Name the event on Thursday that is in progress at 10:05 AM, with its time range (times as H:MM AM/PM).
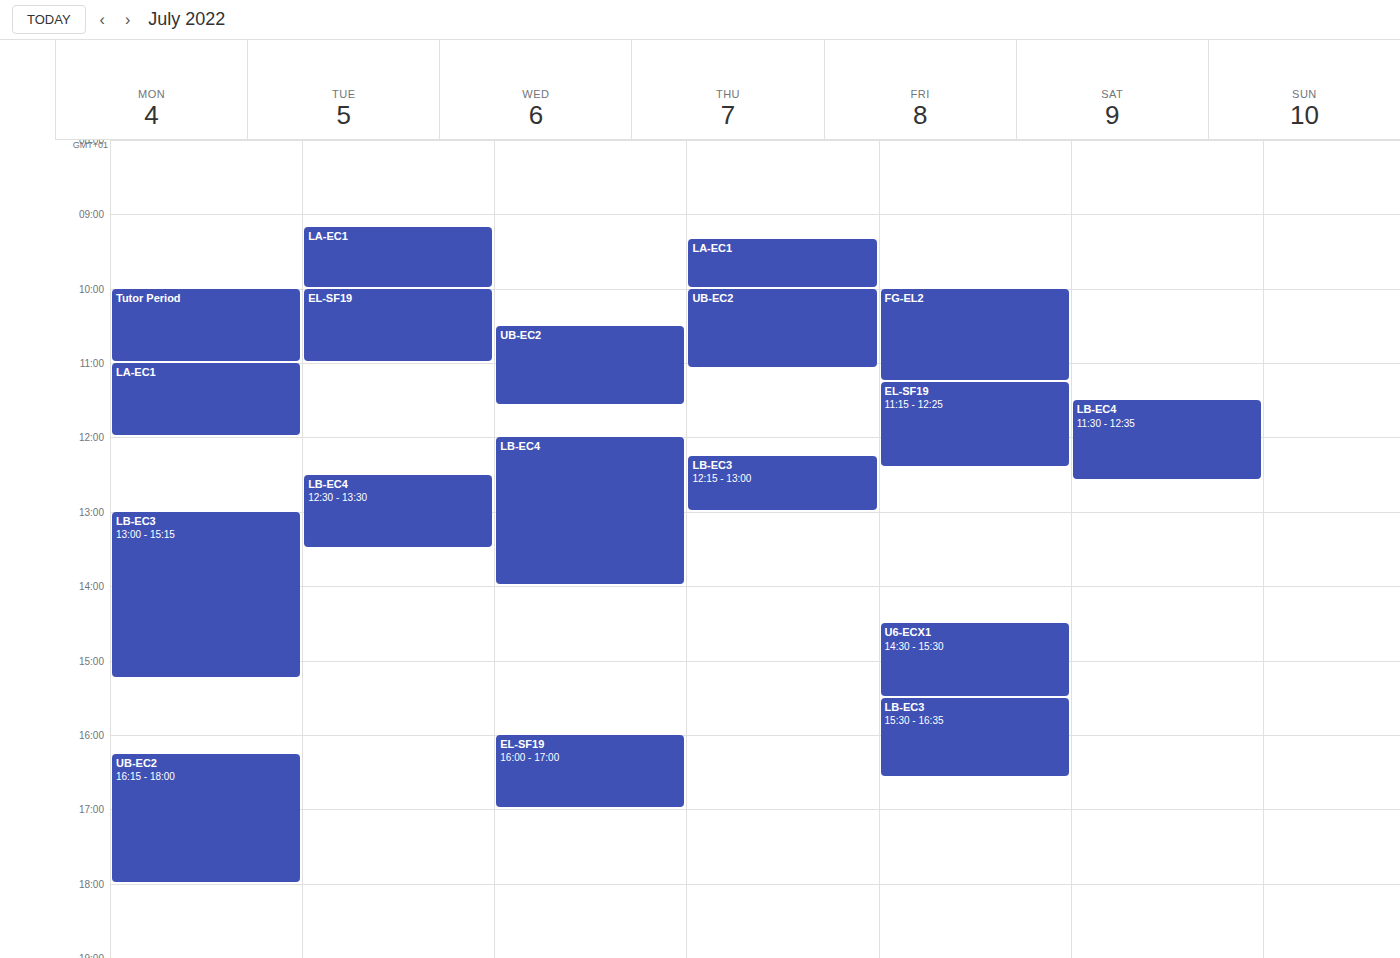
"UB-EC2", 10:00 AM to 11:05 AM